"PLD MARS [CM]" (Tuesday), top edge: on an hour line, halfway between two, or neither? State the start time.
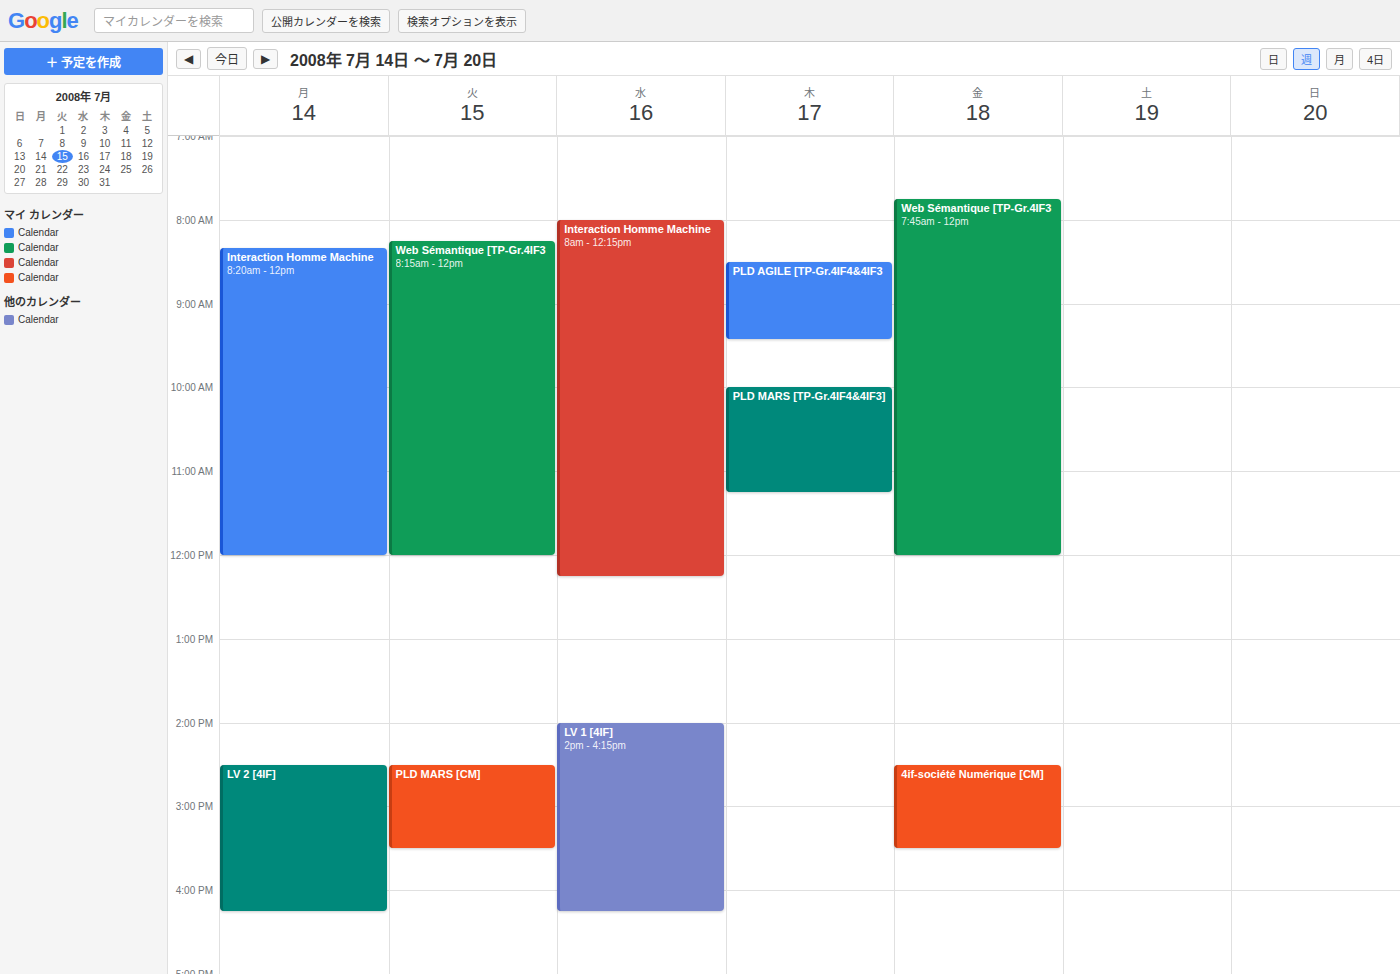
2:30 PM -- halfway between the 2 PM and 3 PM lines.